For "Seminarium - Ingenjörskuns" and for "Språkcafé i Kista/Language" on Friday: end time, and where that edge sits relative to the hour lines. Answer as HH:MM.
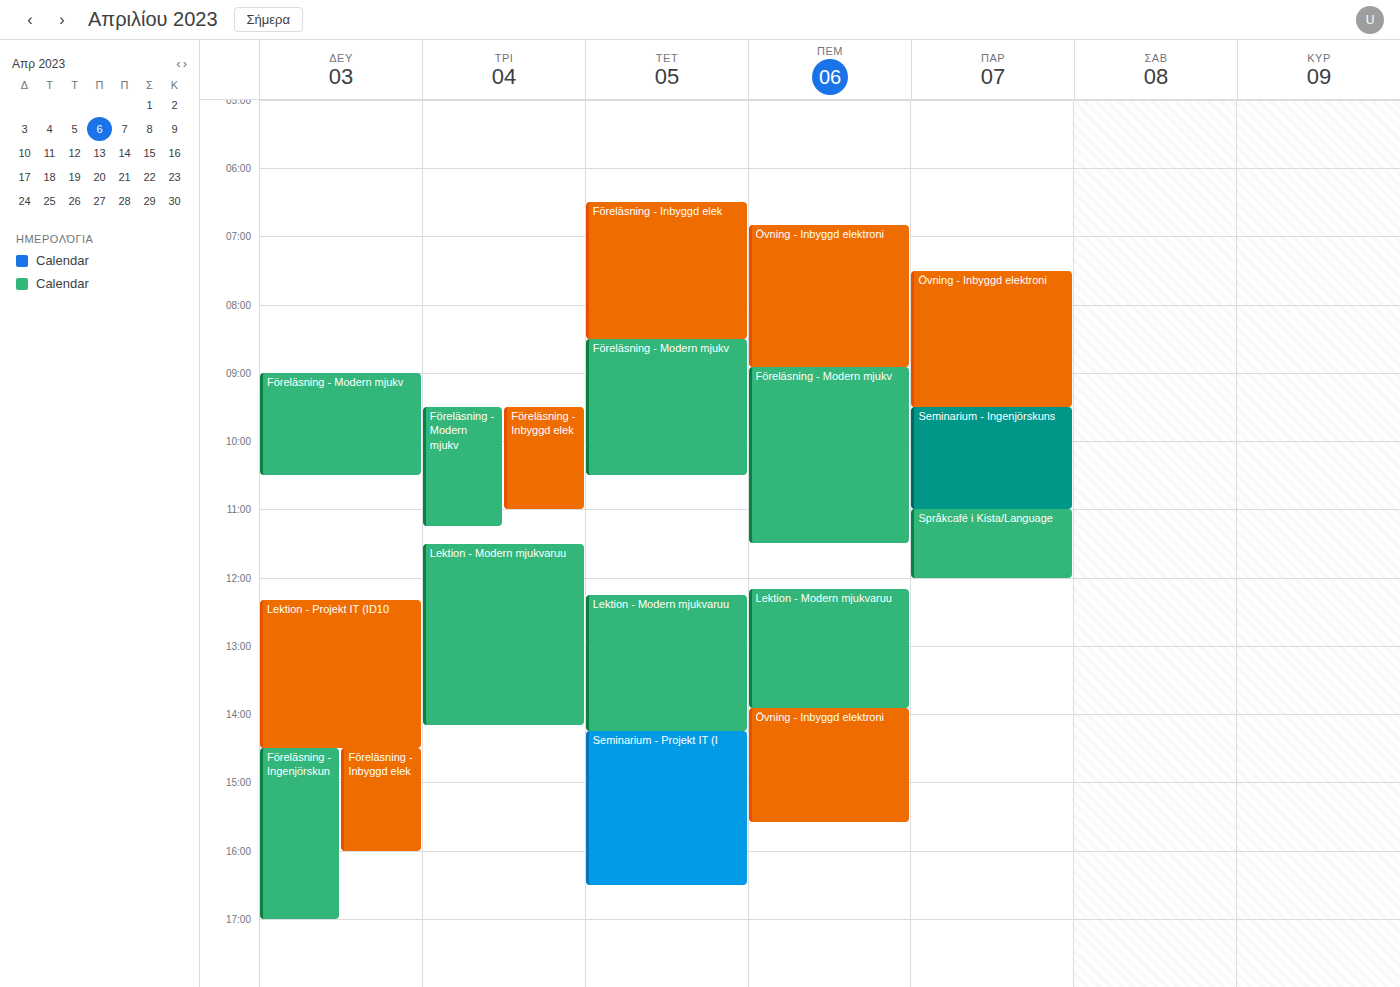
"Seminarium - Ingenjörskuns": 11:00, exactly on the 11:00 line. "Språkcafé i Kista/Language": 12:00, exactly on the 12:00 line.